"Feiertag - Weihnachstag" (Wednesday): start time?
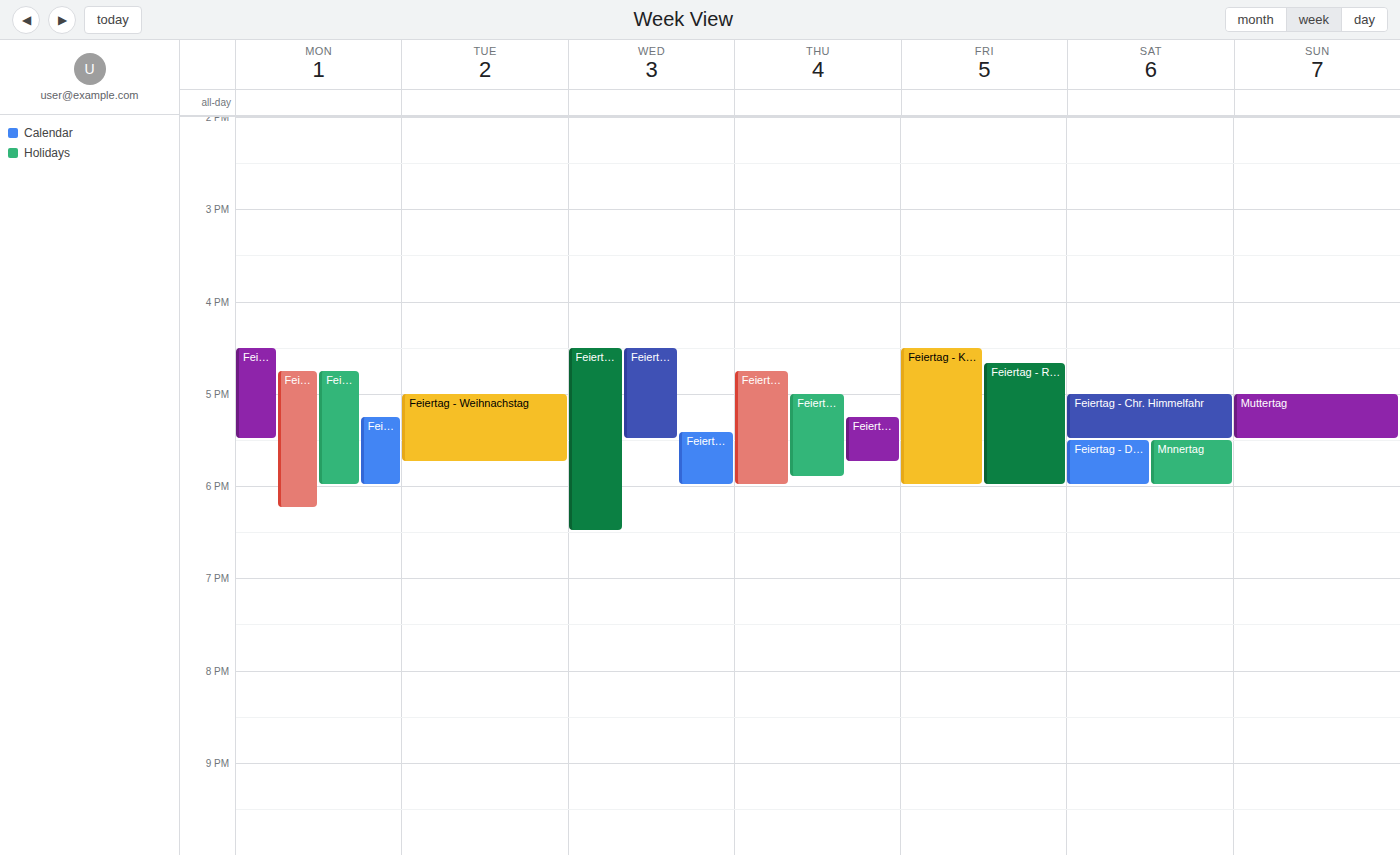
5:25 PM